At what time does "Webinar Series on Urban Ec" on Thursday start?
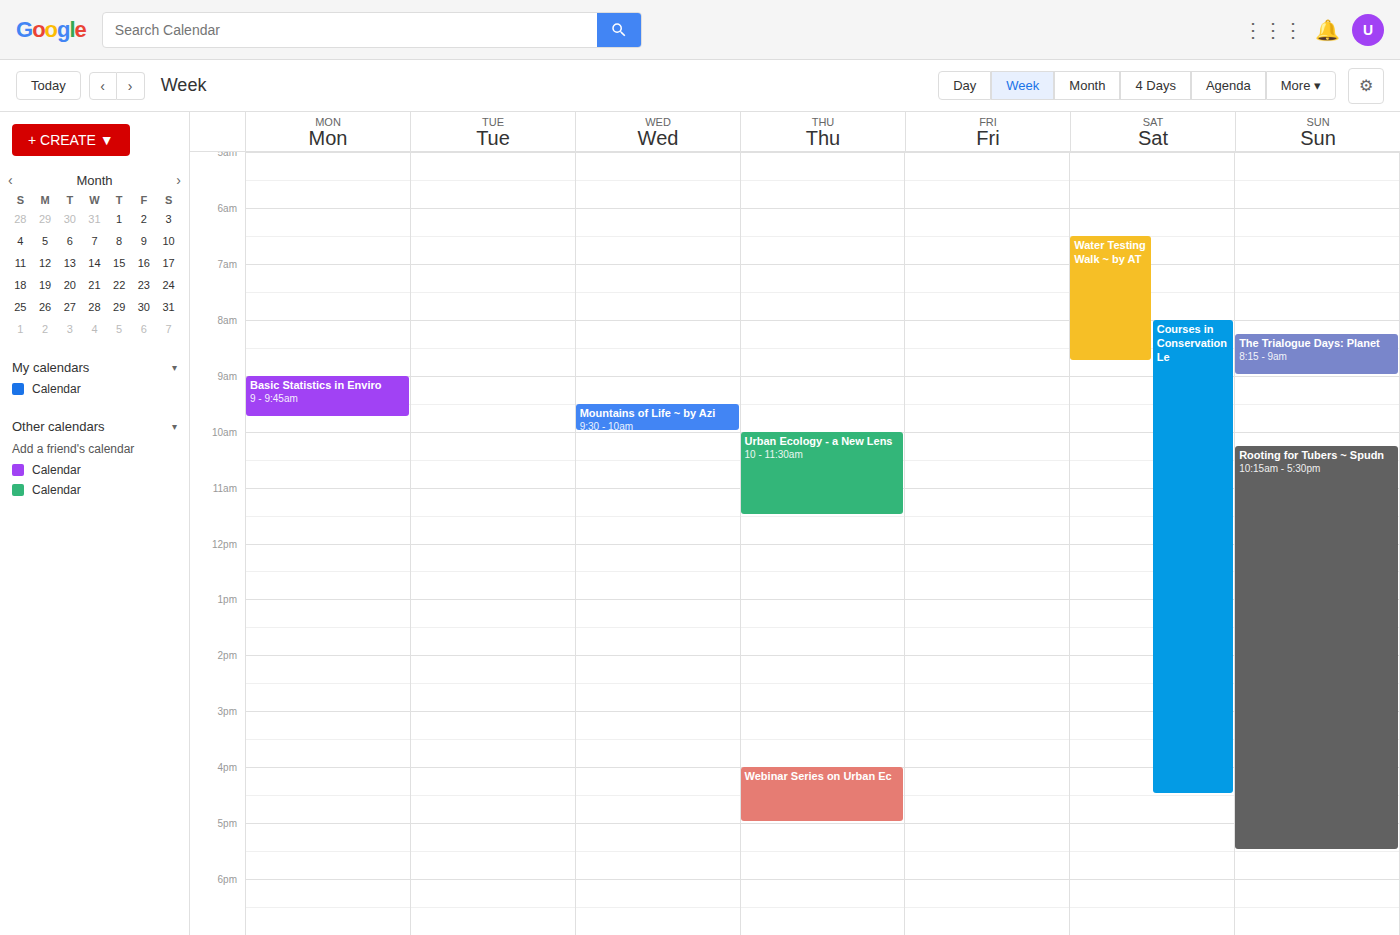
16:00